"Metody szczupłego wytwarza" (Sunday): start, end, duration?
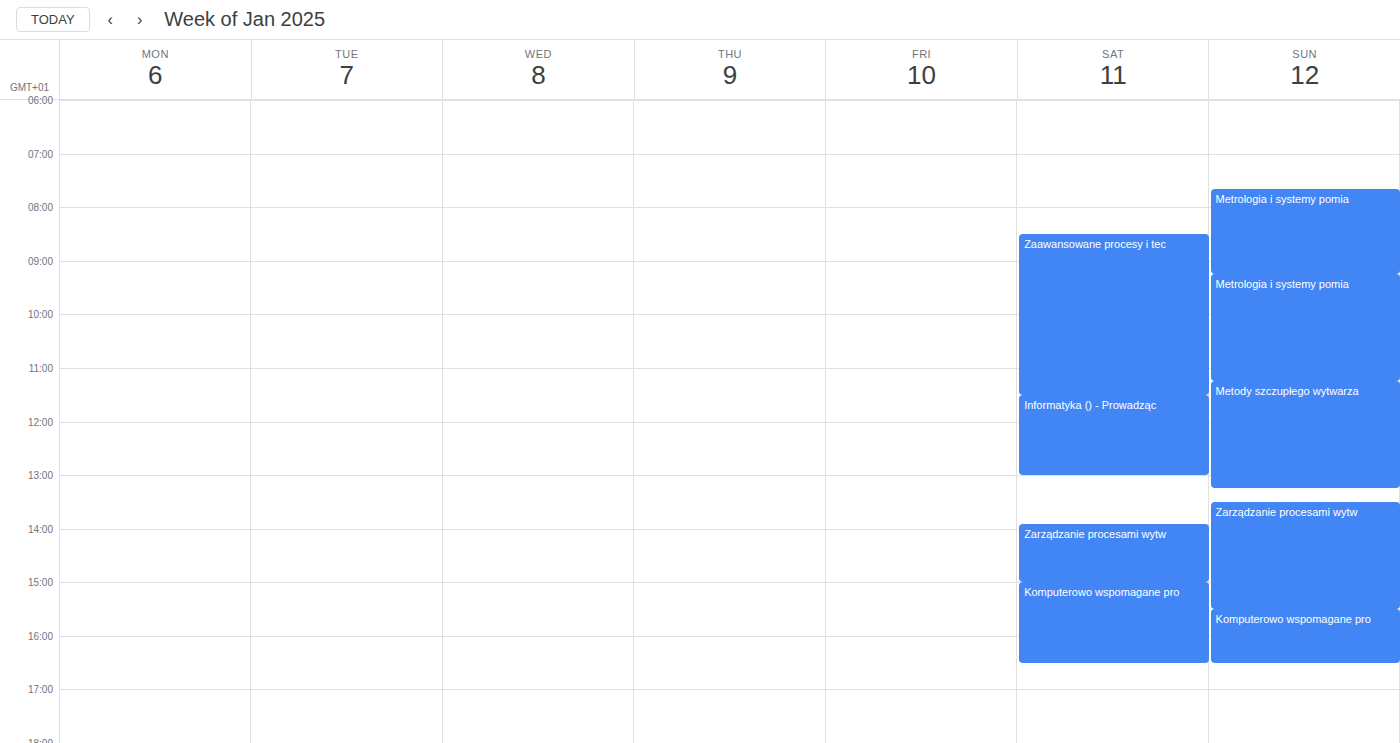
11:15 to 13:15, 2 hours